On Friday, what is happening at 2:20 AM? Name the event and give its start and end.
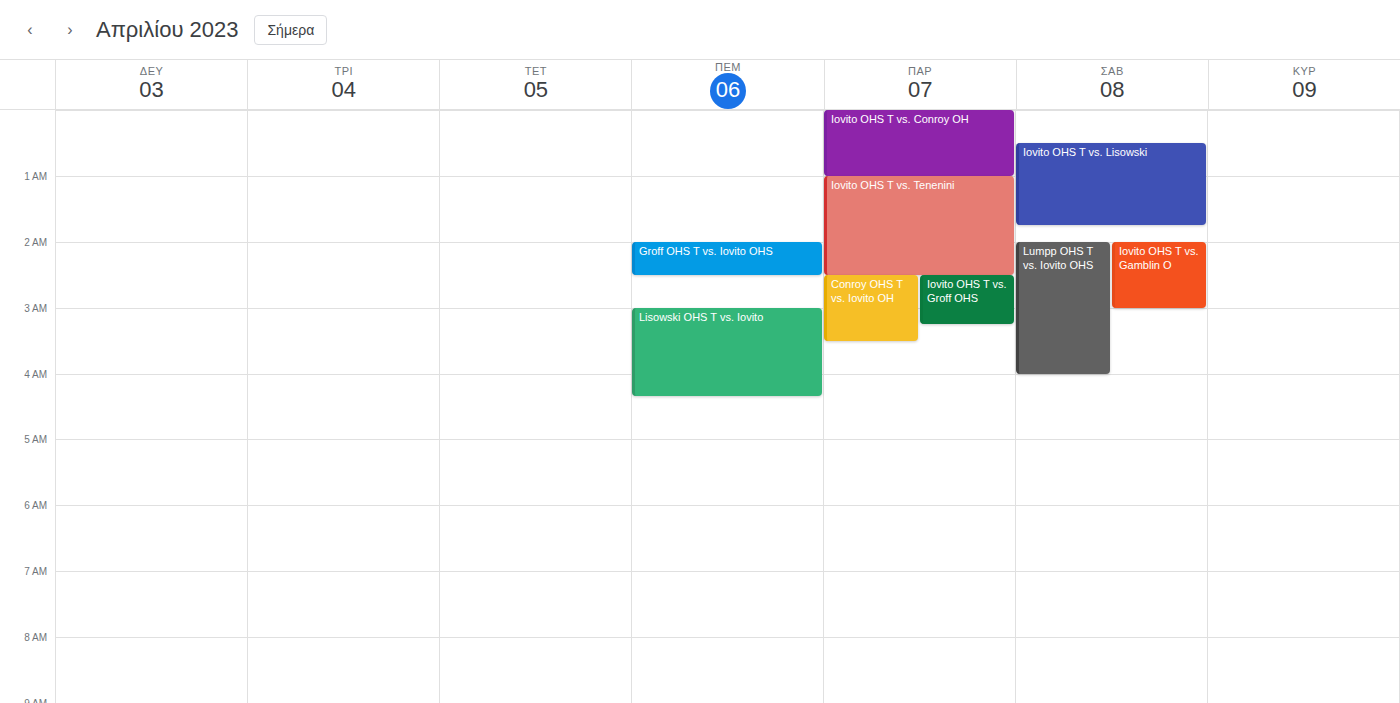
"Iovito OHS T vs. Tenenini", 1:00 AM to 2:30 AM